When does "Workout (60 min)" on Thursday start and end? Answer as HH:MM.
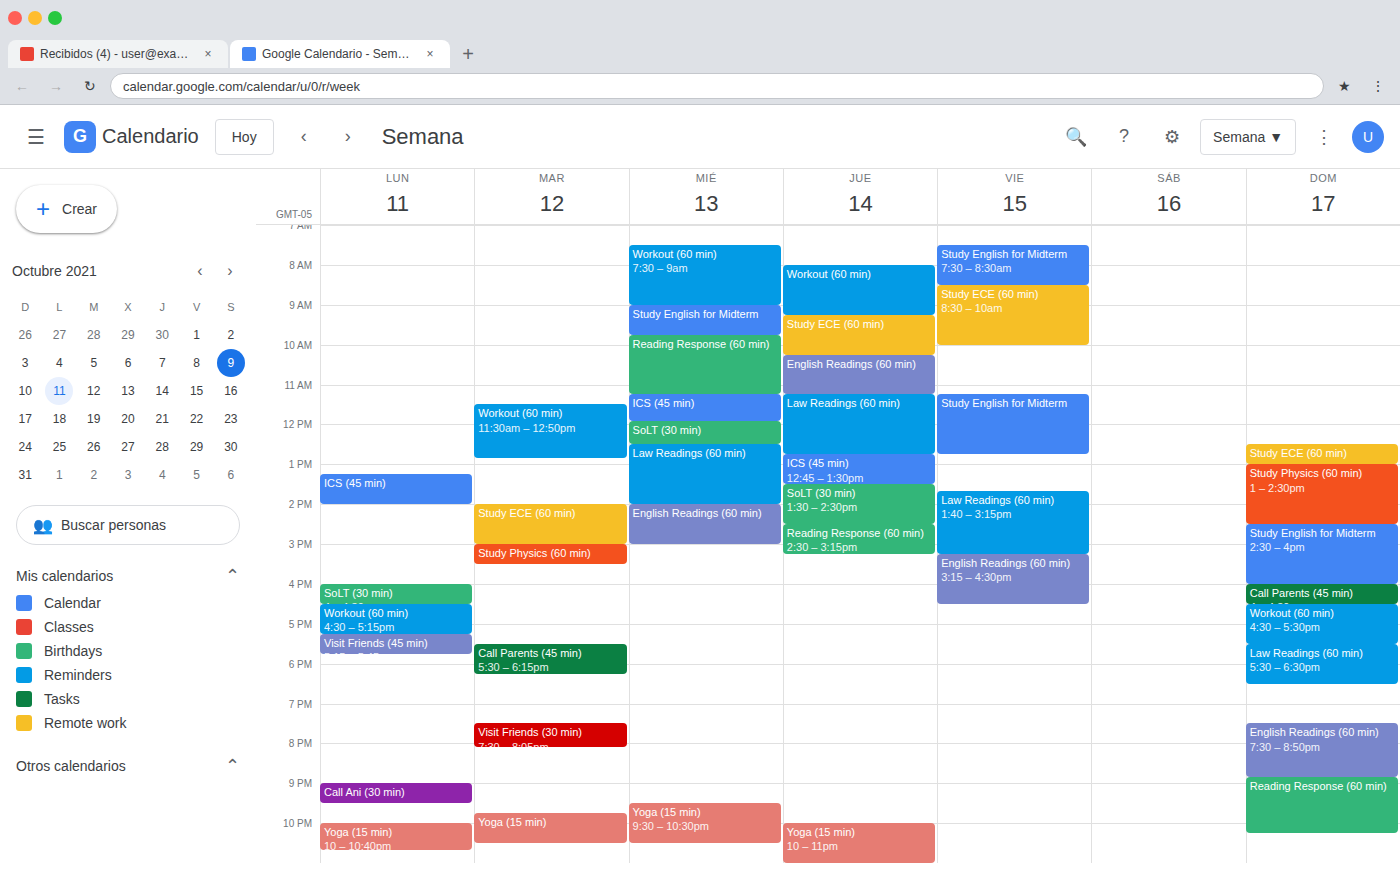
08:00 to 09:15